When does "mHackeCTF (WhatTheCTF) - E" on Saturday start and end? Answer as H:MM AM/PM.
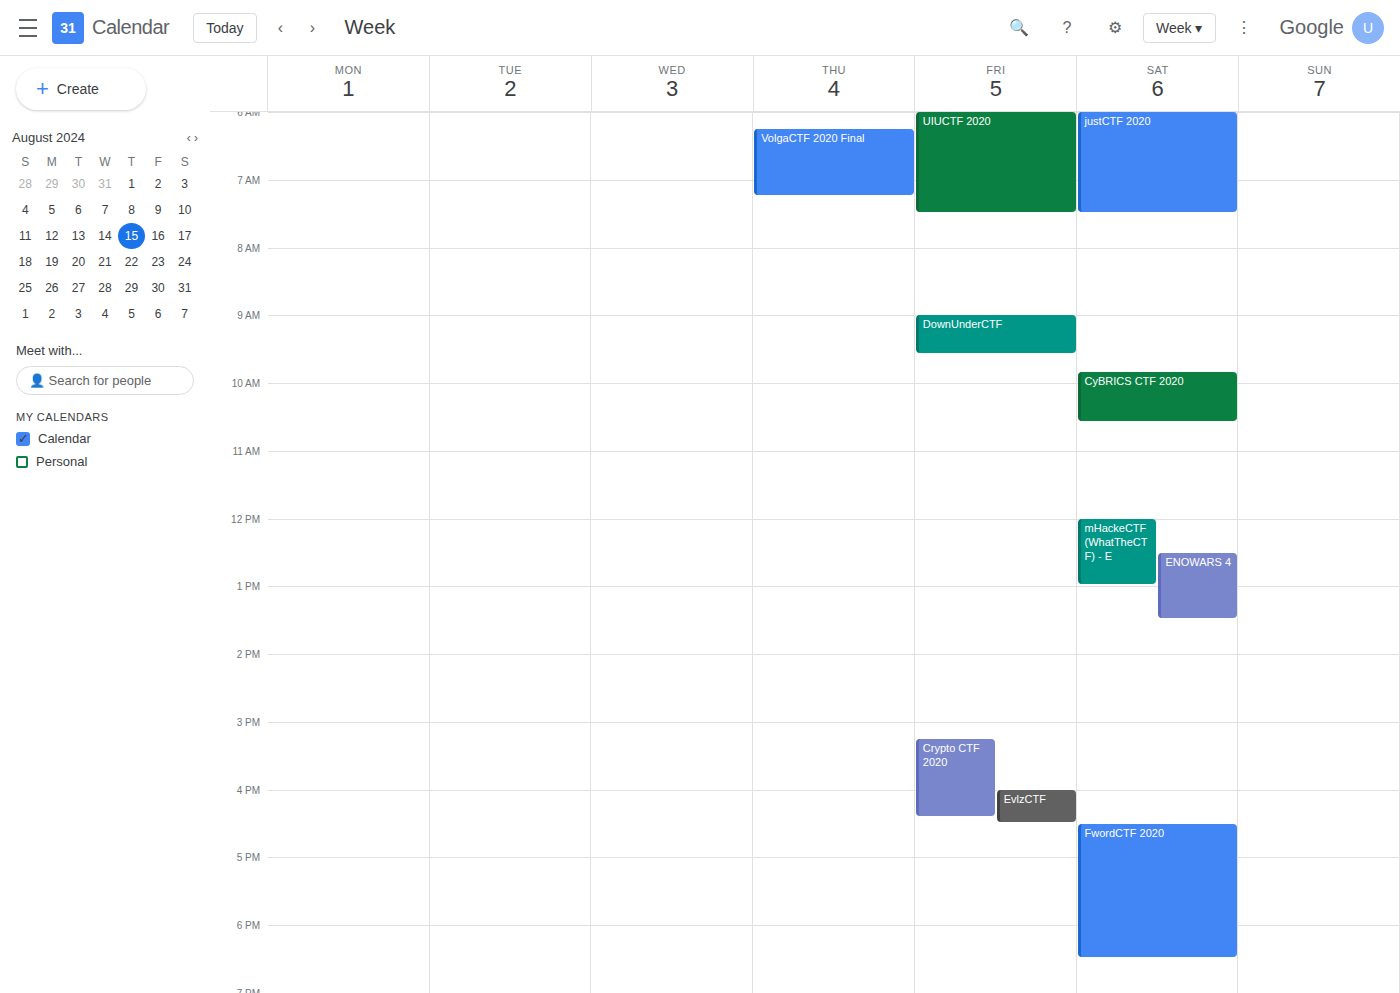
12:00 PM to 1:00 PM